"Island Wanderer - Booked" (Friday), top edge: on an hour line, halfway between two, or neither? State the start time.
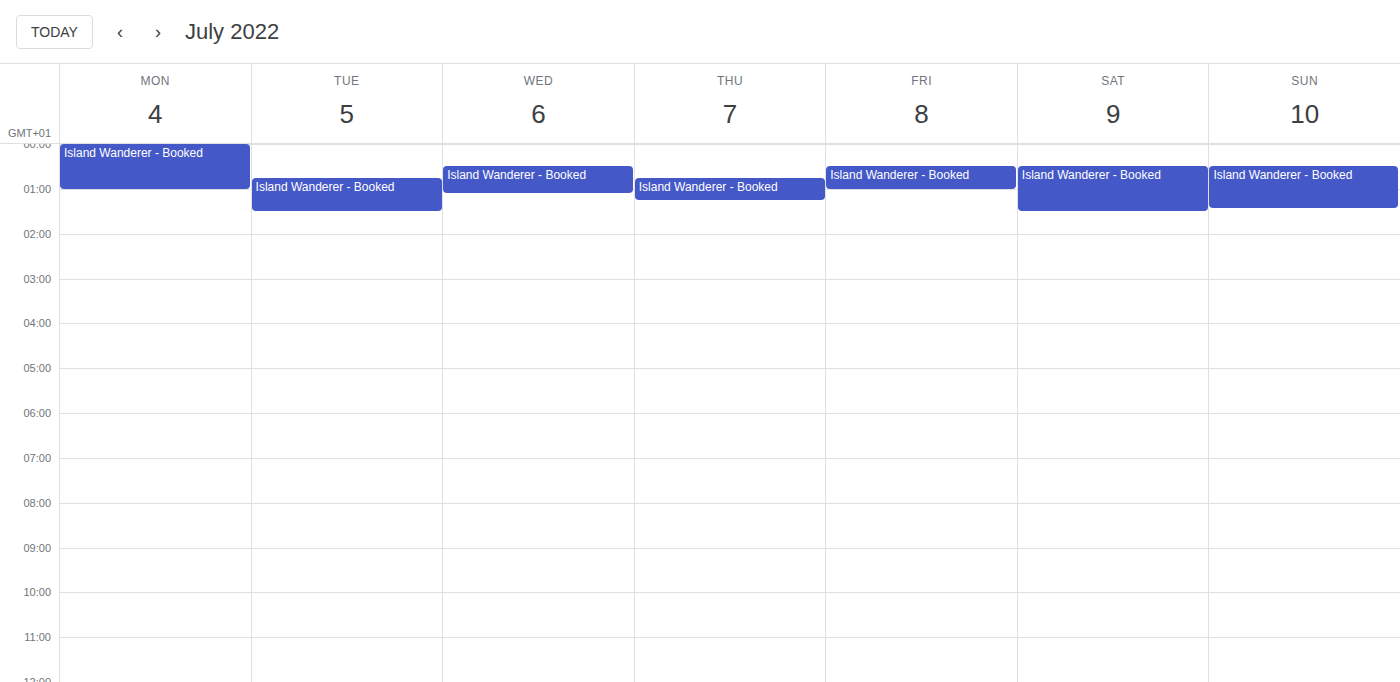
12:30 AM -- halfway between the 12 AM and 1 AM lines.